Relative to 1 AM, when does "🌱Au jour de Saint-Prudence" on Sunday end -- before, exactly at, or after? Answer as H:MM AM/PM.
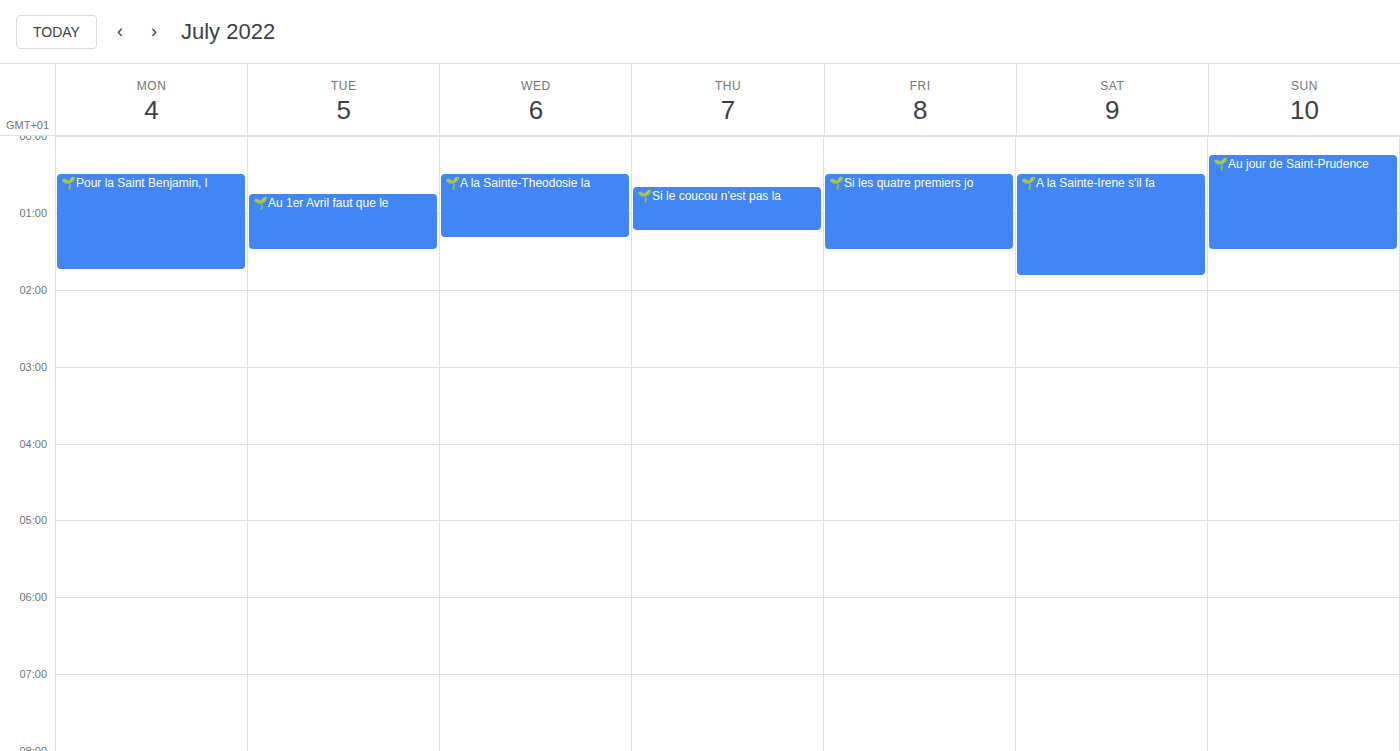
1:30 AM -- after 1 AM, 30 minutes below the 1 AM line.